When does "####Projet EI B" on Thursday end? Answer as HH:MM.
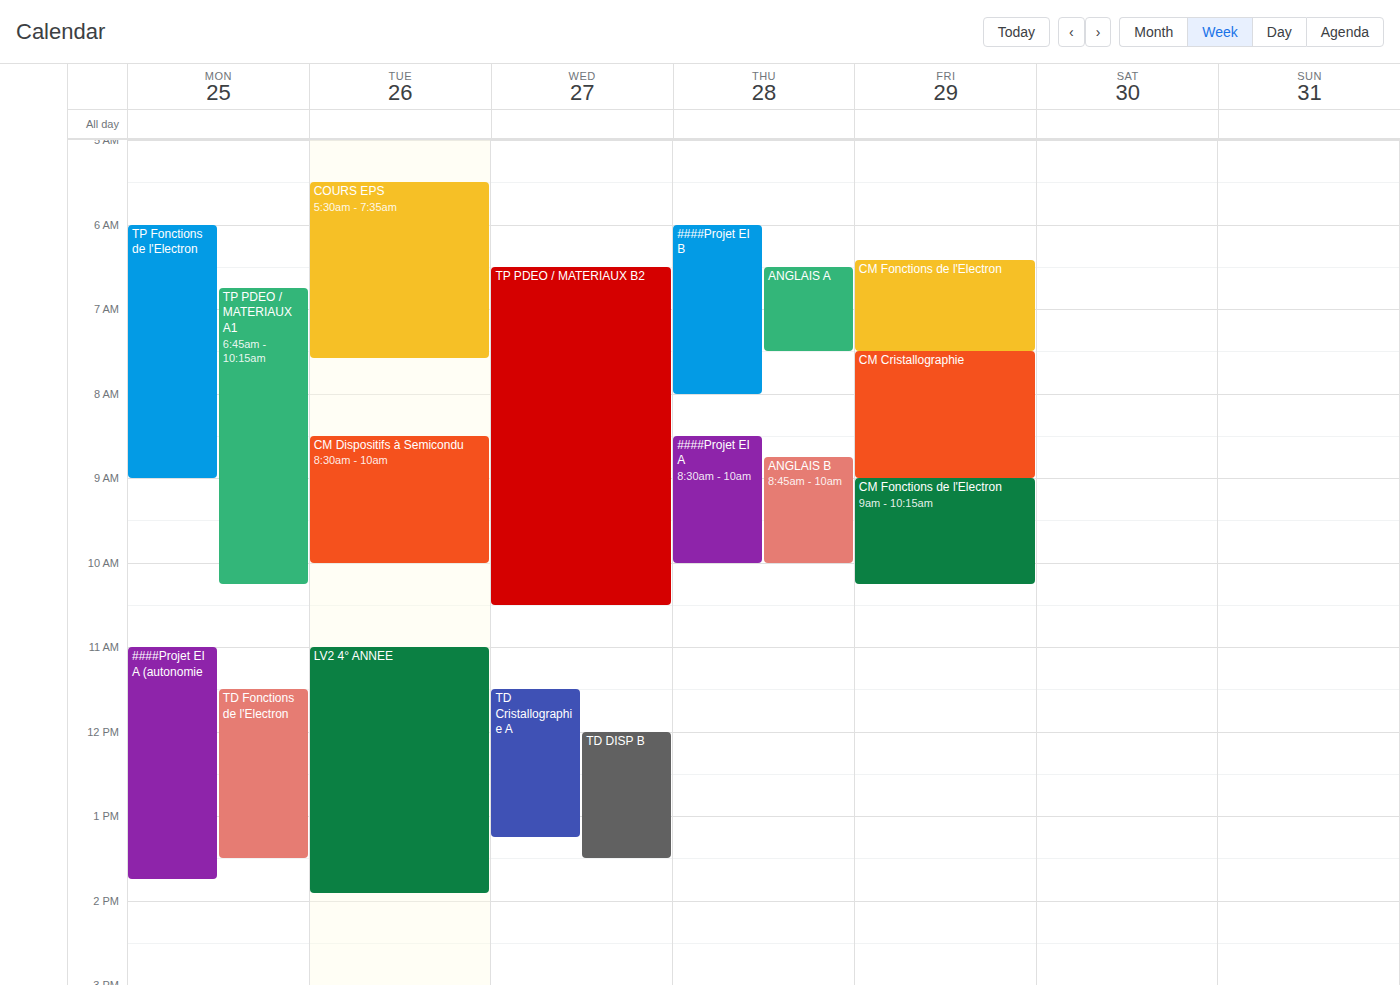
08:00